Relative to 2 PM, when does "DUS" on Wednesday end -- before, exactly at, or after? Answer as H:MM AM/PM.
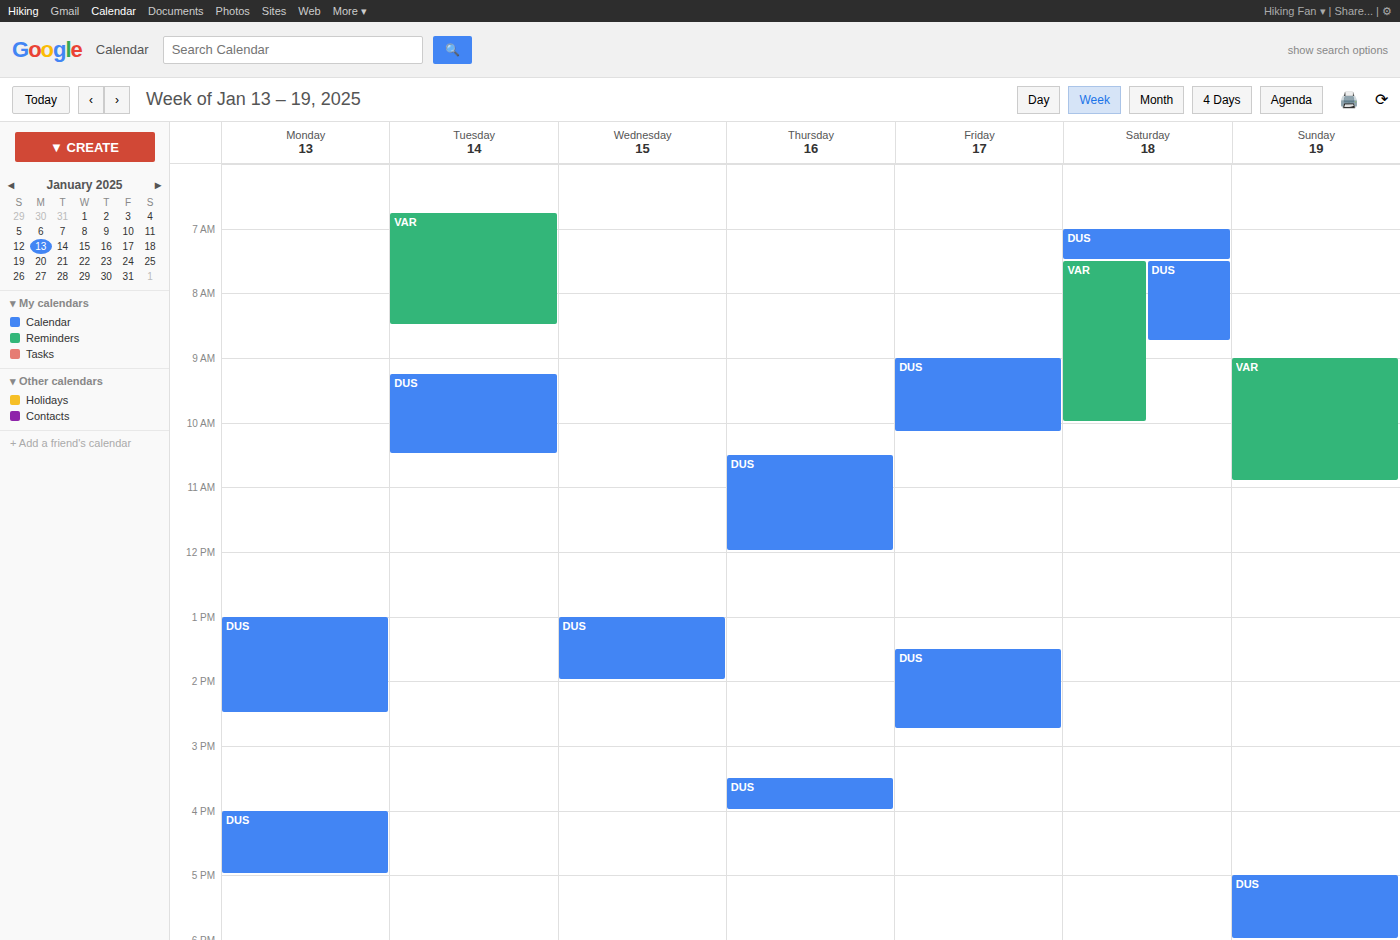
2:00 PM -- exactly at 2 PM, on the 2 PM line.